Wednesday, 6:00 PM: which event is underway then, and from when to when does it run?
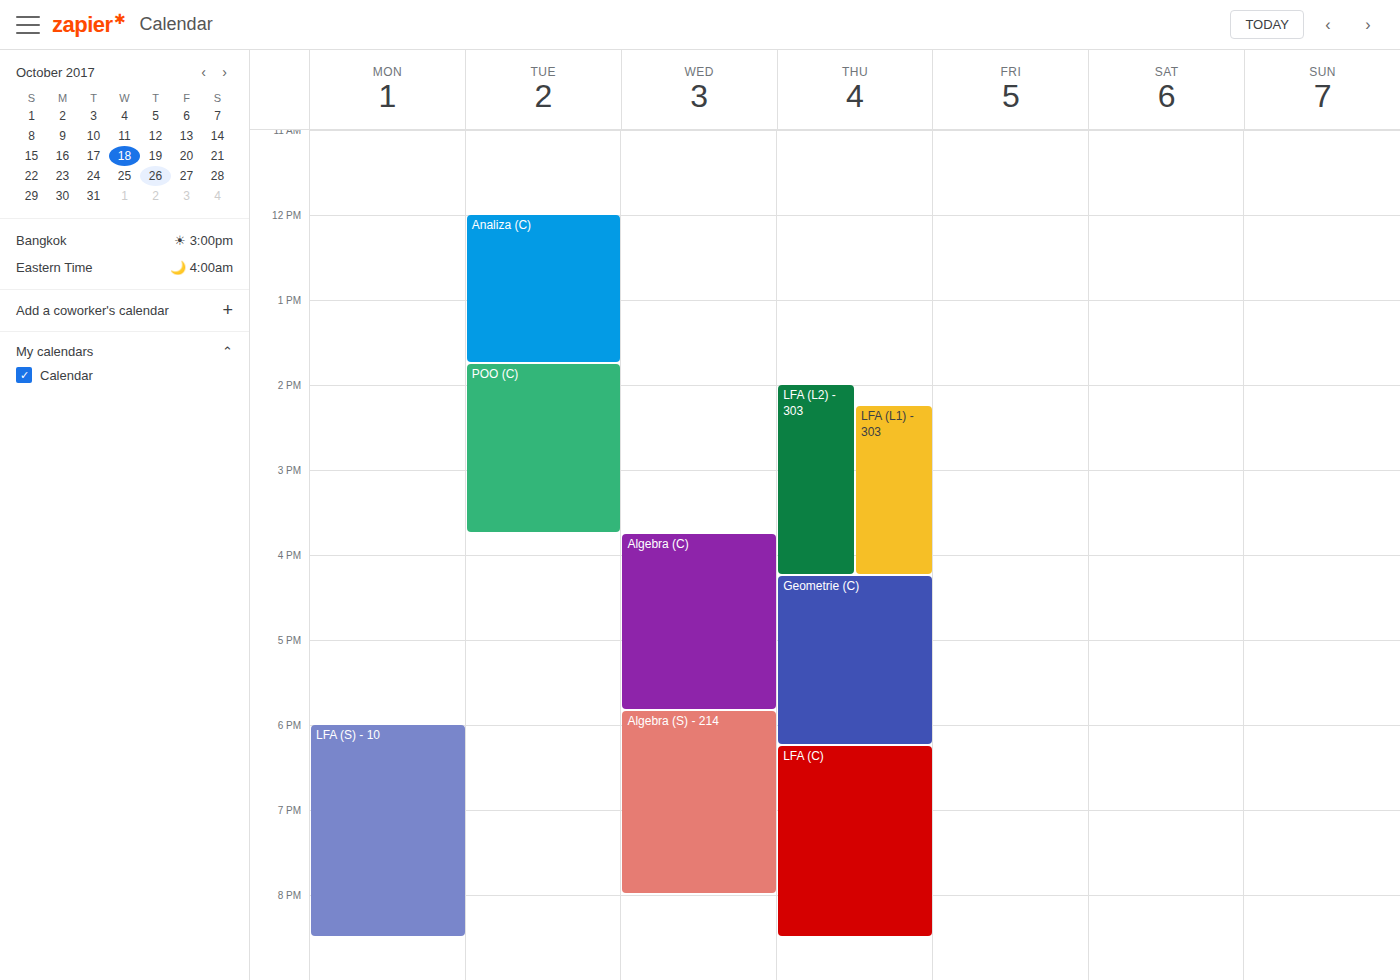
"Algebra (S) - 214", 5:50 PM to 8:00 PM